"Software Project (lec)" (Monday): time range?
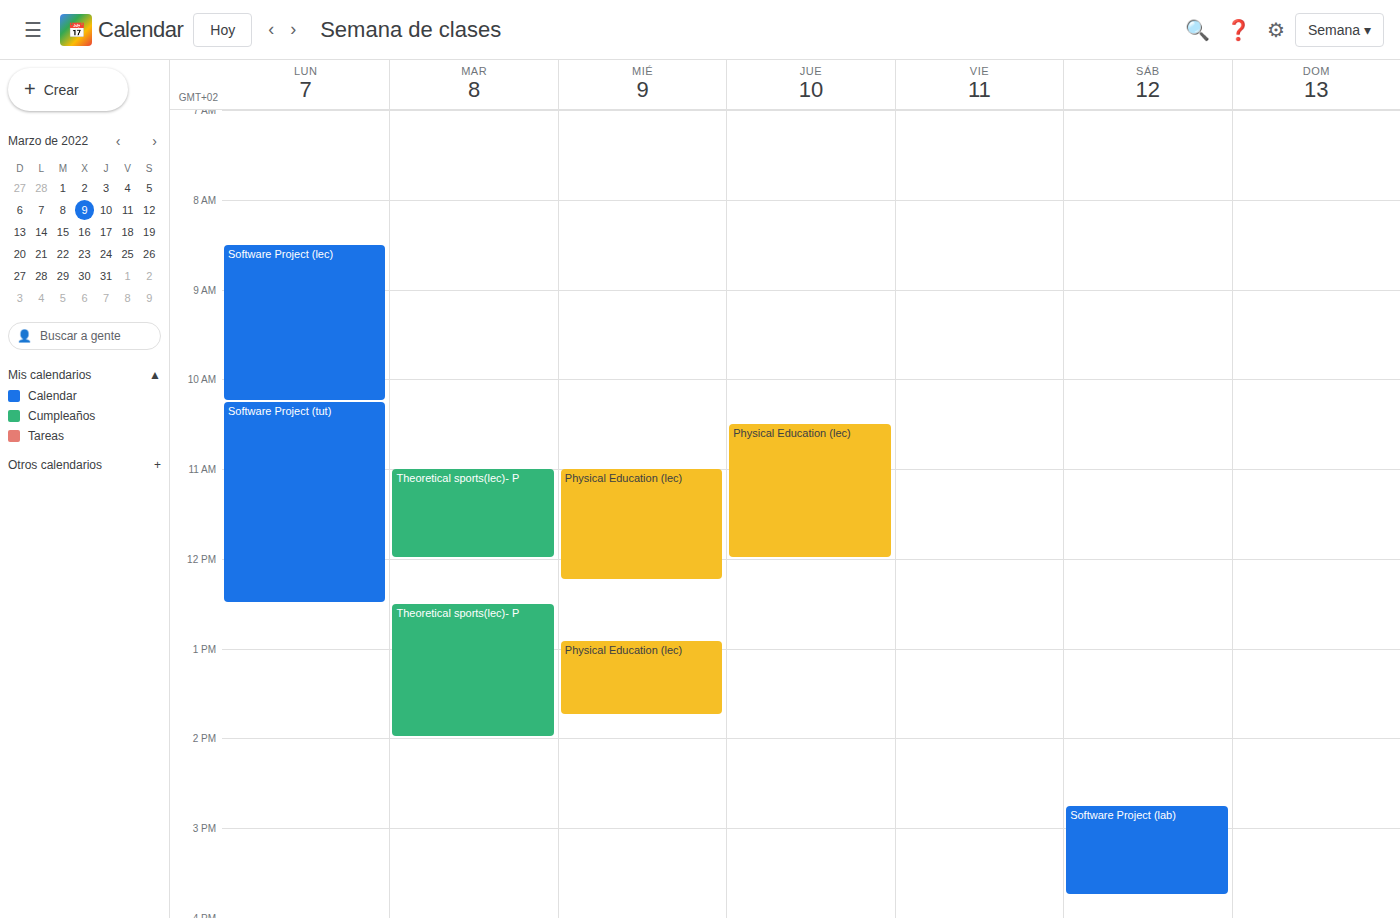
8:30 AM to 10:15 AM